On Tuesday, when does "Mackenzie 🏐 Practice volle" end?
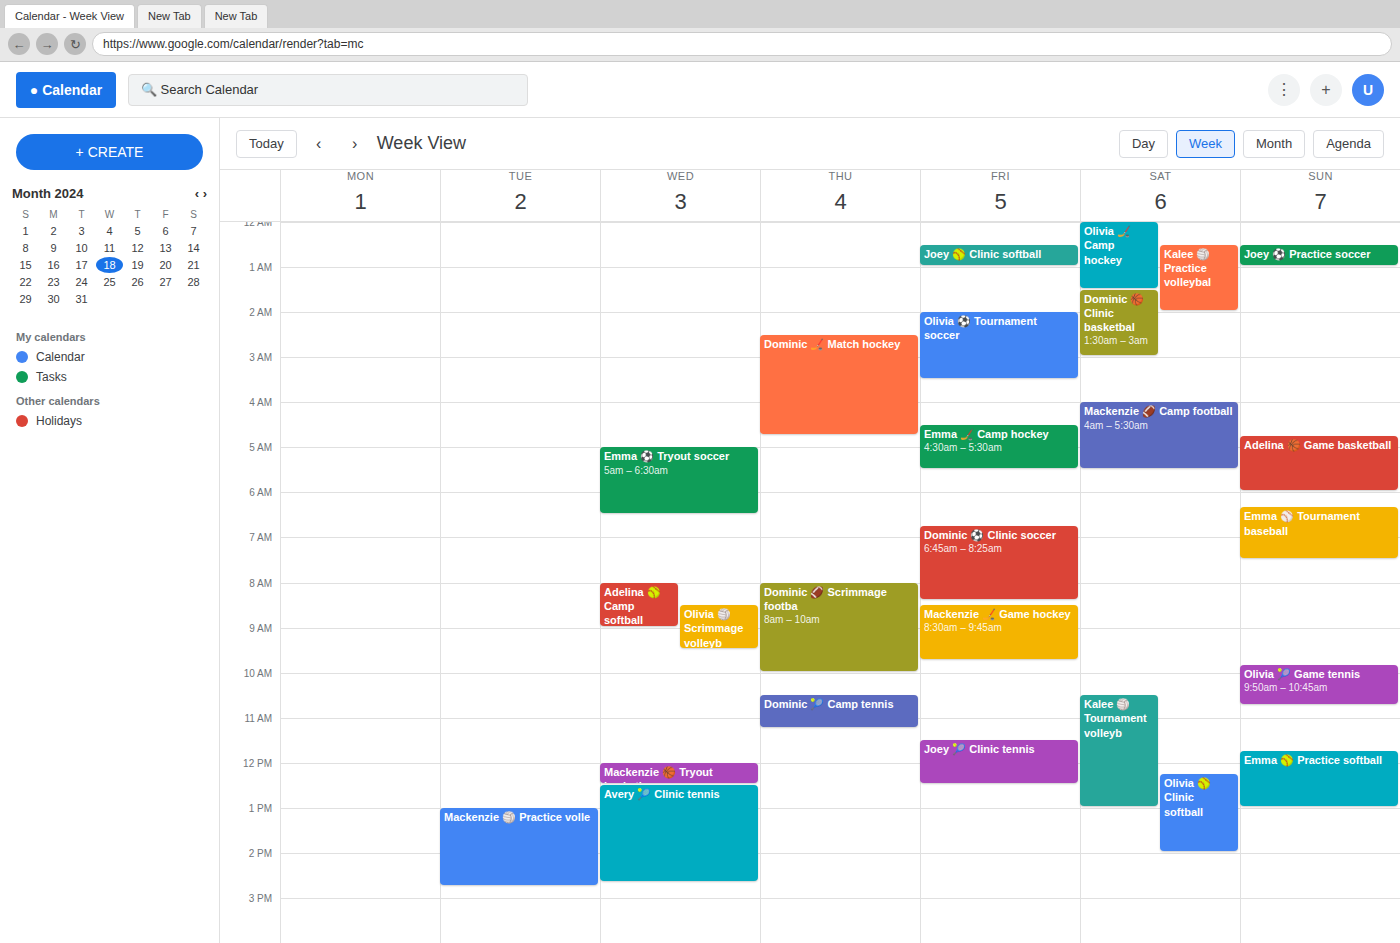
2:45 PM